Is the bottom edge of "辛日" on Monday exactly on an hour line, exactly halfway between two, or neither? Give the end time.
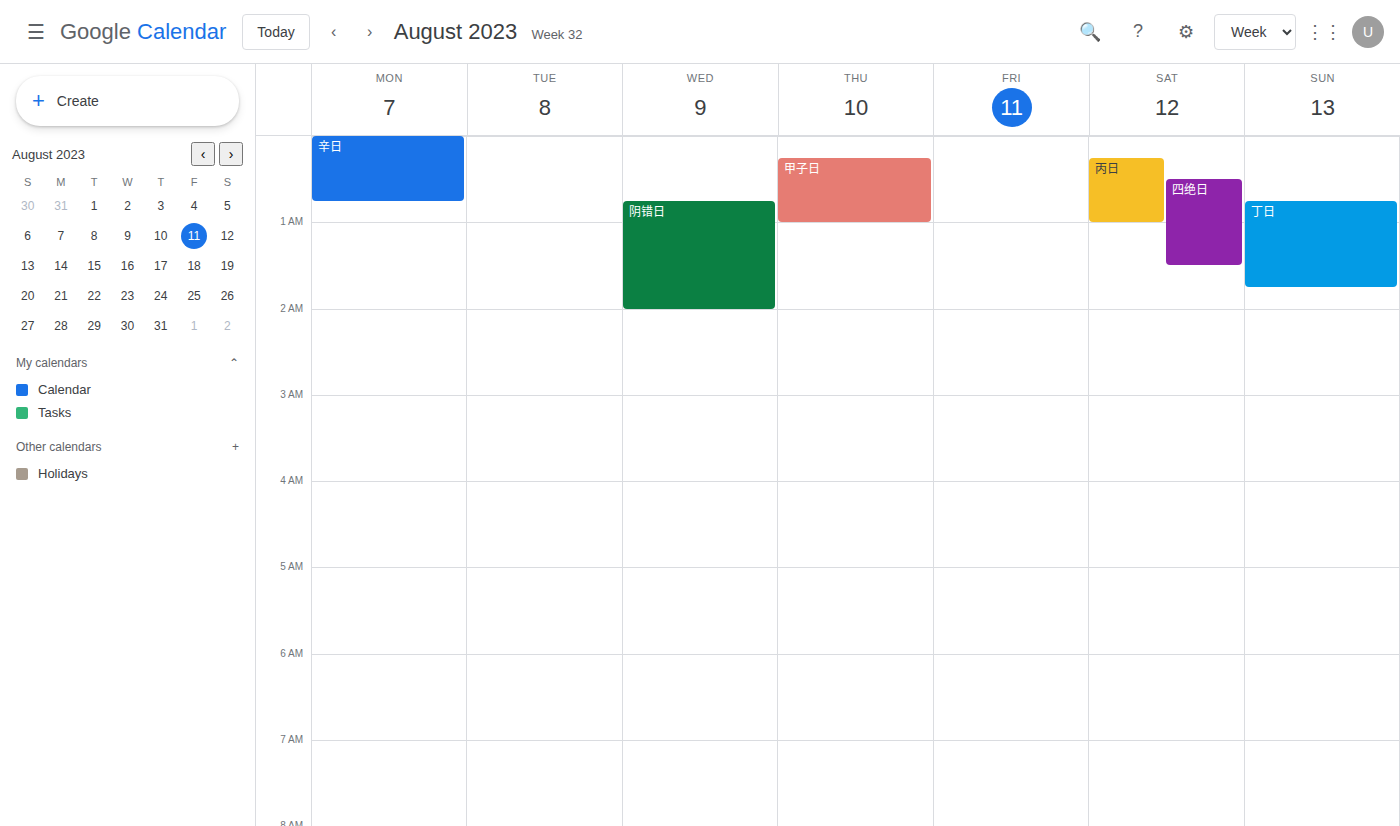
12:45 AM -- neither: three quarters of the way from the 12 AM line to the 1 AM line.